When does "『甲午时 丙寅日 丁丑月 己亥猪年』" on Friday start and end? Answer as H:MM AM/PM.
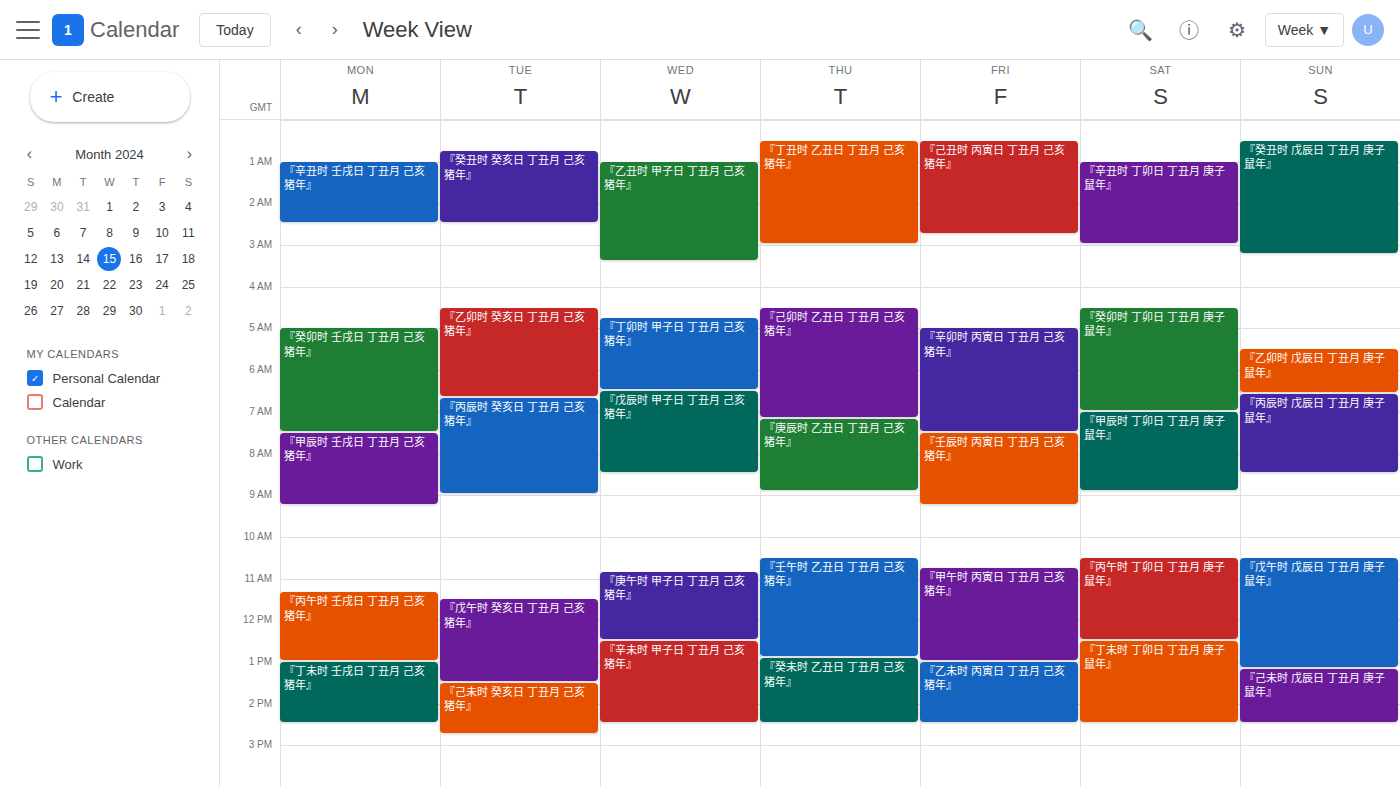
10:45 AM to 1:00 PM